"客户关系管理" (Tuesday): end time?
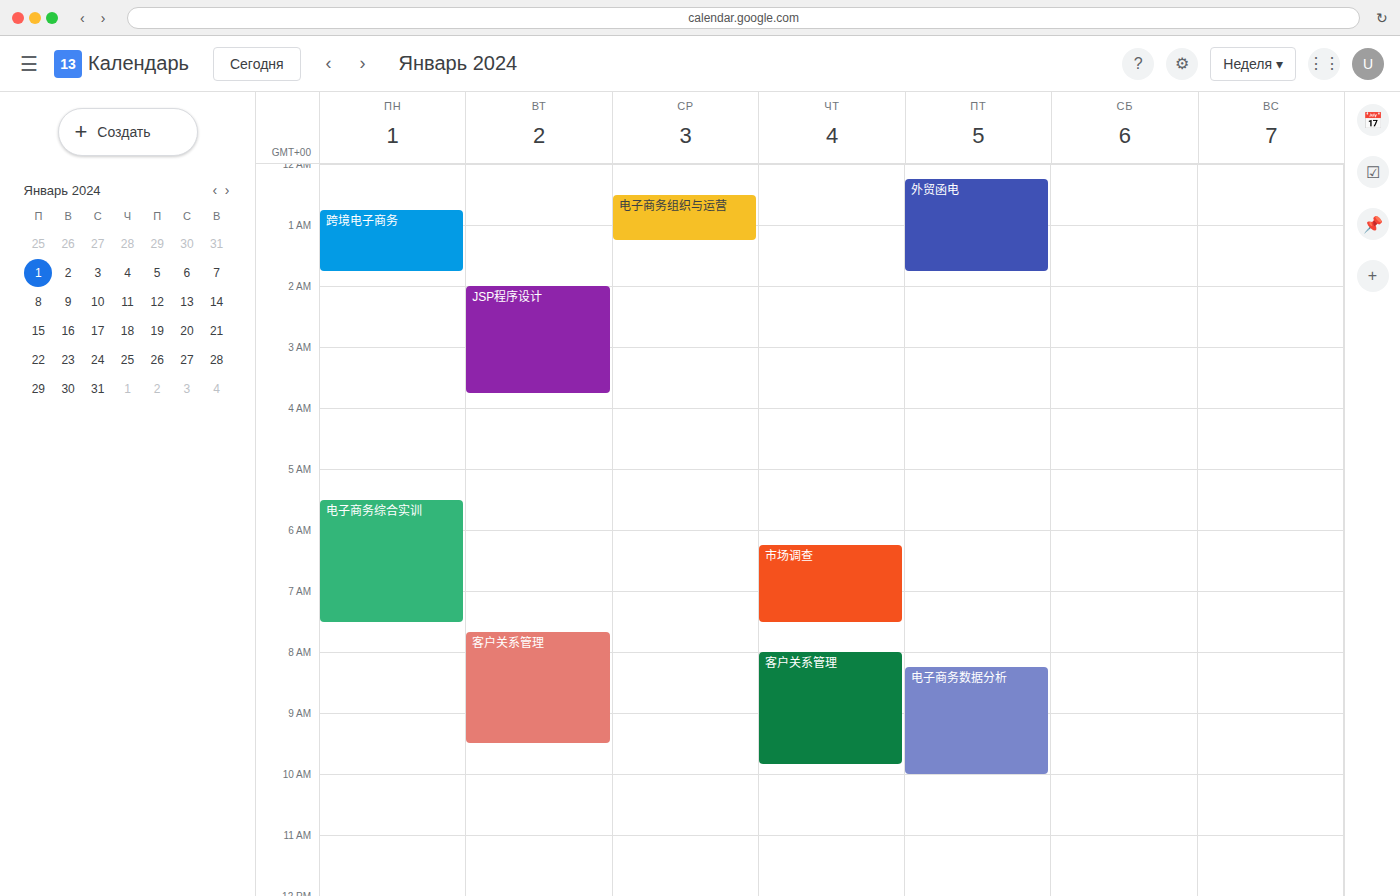
9:30 AM